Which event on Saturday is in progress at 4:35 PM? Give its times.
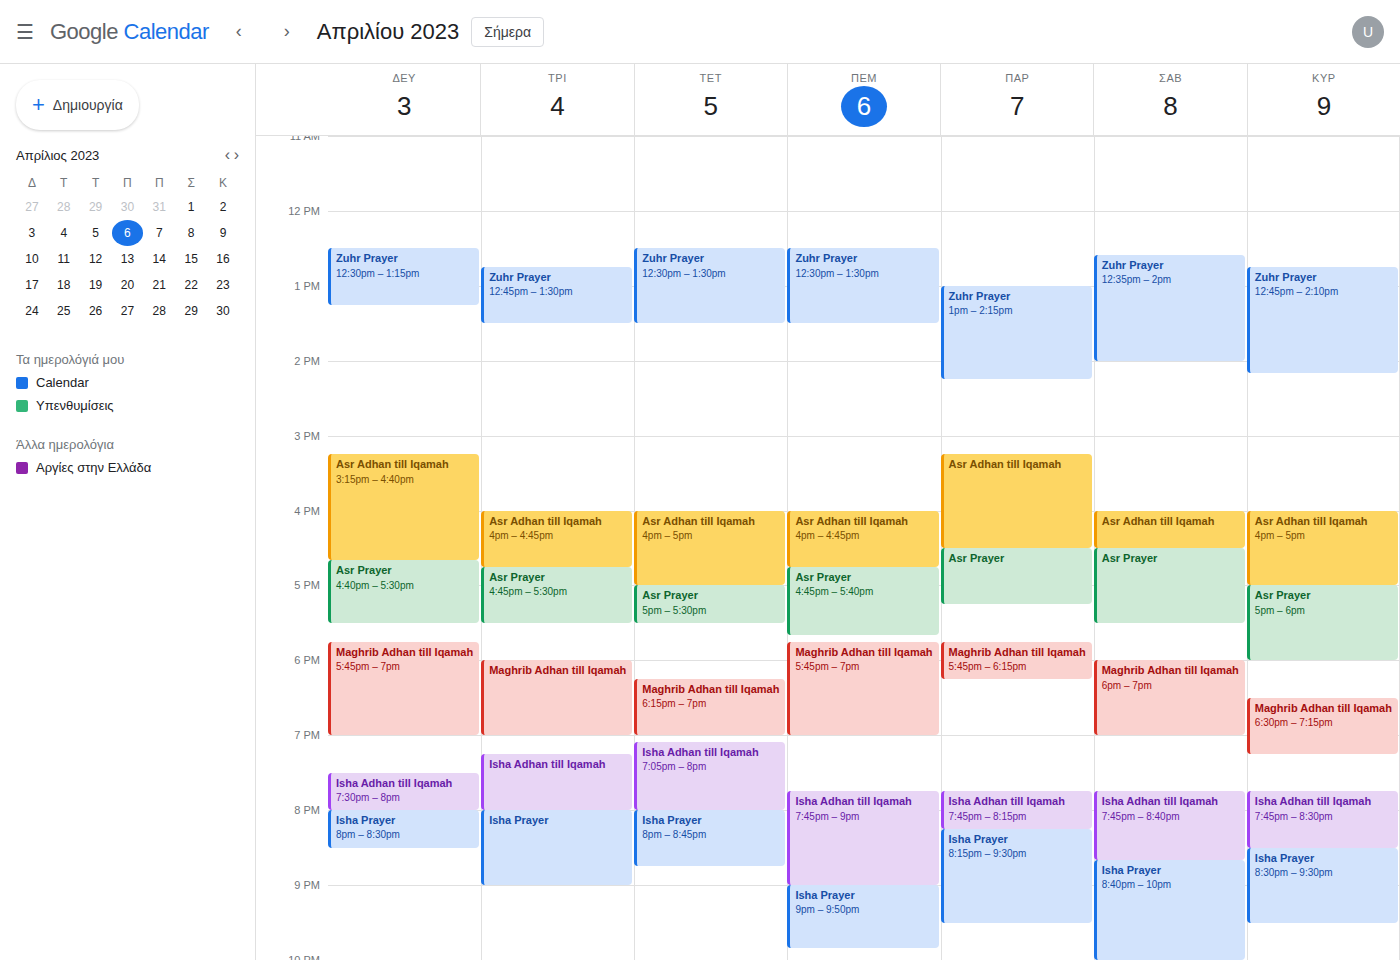
"Asr Prayer", 4:30 PM to 5:30 PM